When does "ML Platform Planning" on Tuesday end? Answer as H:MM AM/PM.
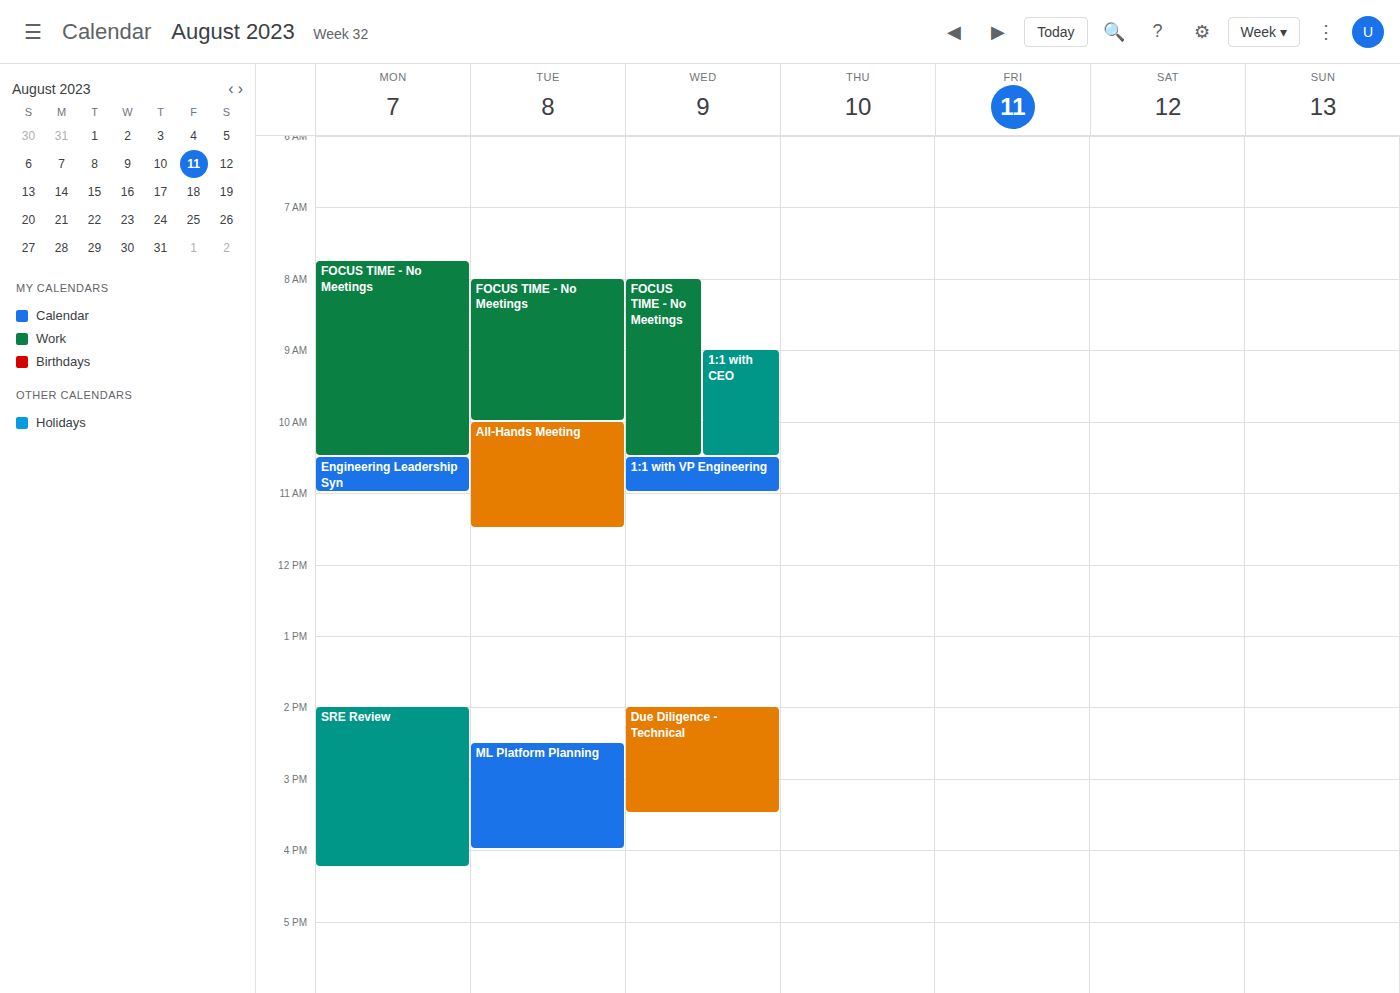
4:00 PM